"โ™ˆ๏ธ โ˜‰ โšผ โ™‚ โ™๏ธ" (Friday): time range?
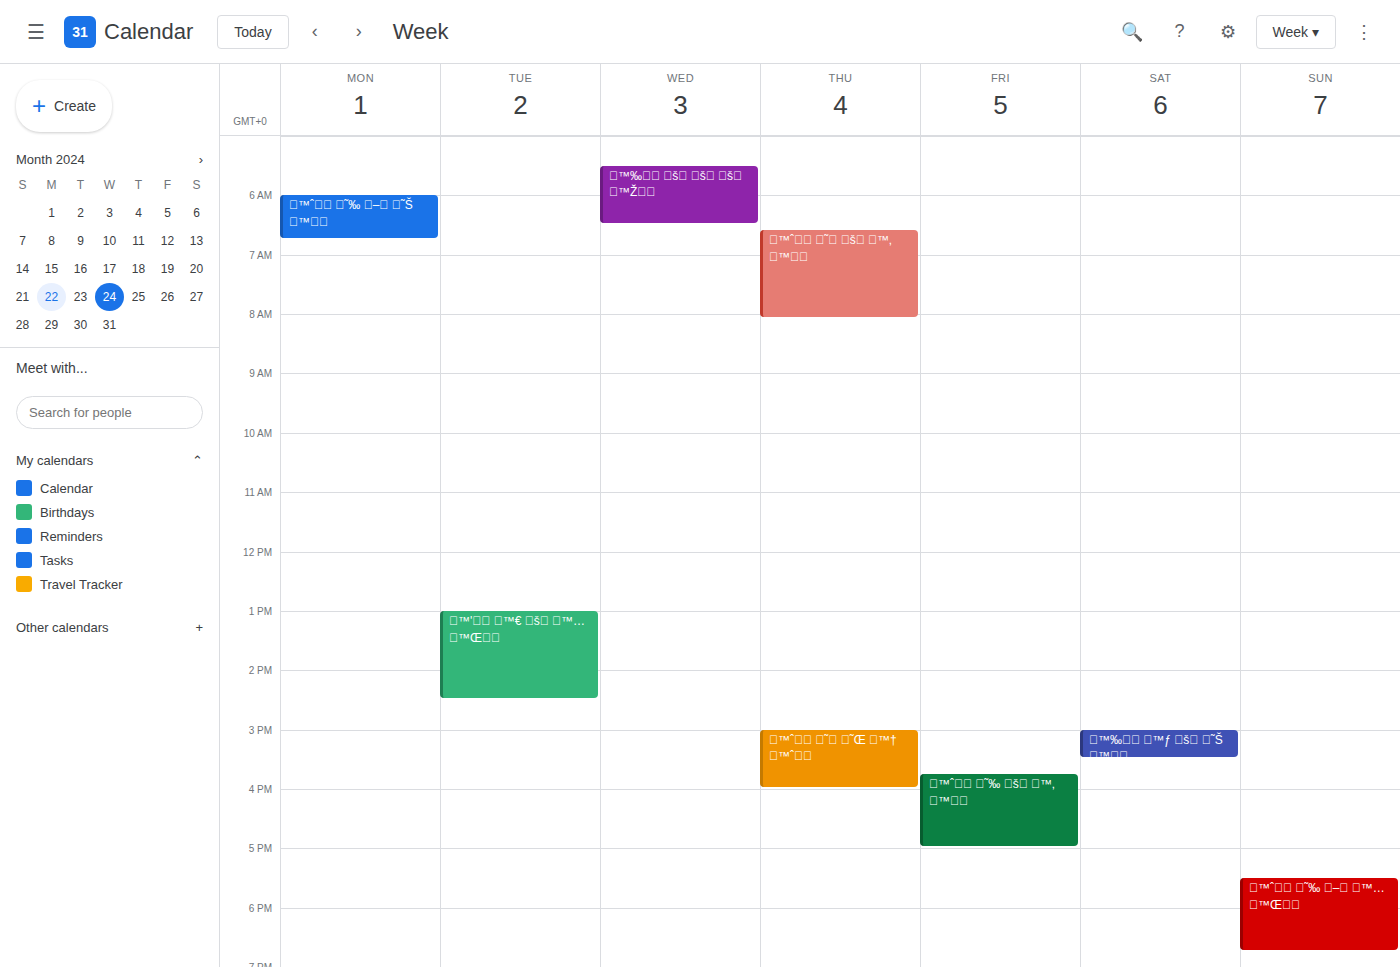
3:45 PM to 5:00 PM